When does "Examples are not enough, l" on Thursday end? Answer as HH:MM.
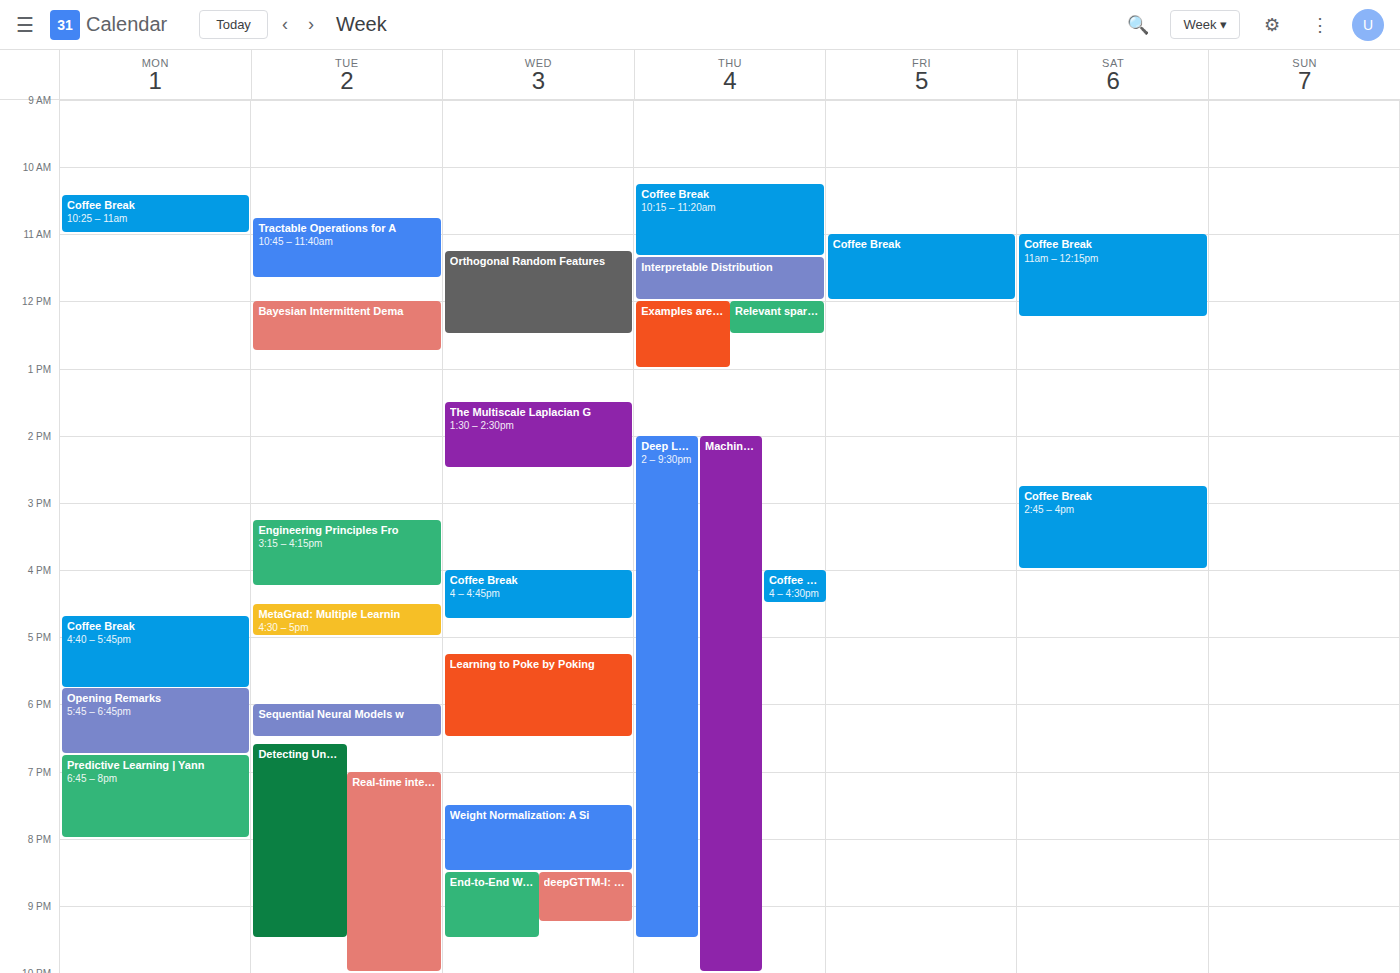
13:00